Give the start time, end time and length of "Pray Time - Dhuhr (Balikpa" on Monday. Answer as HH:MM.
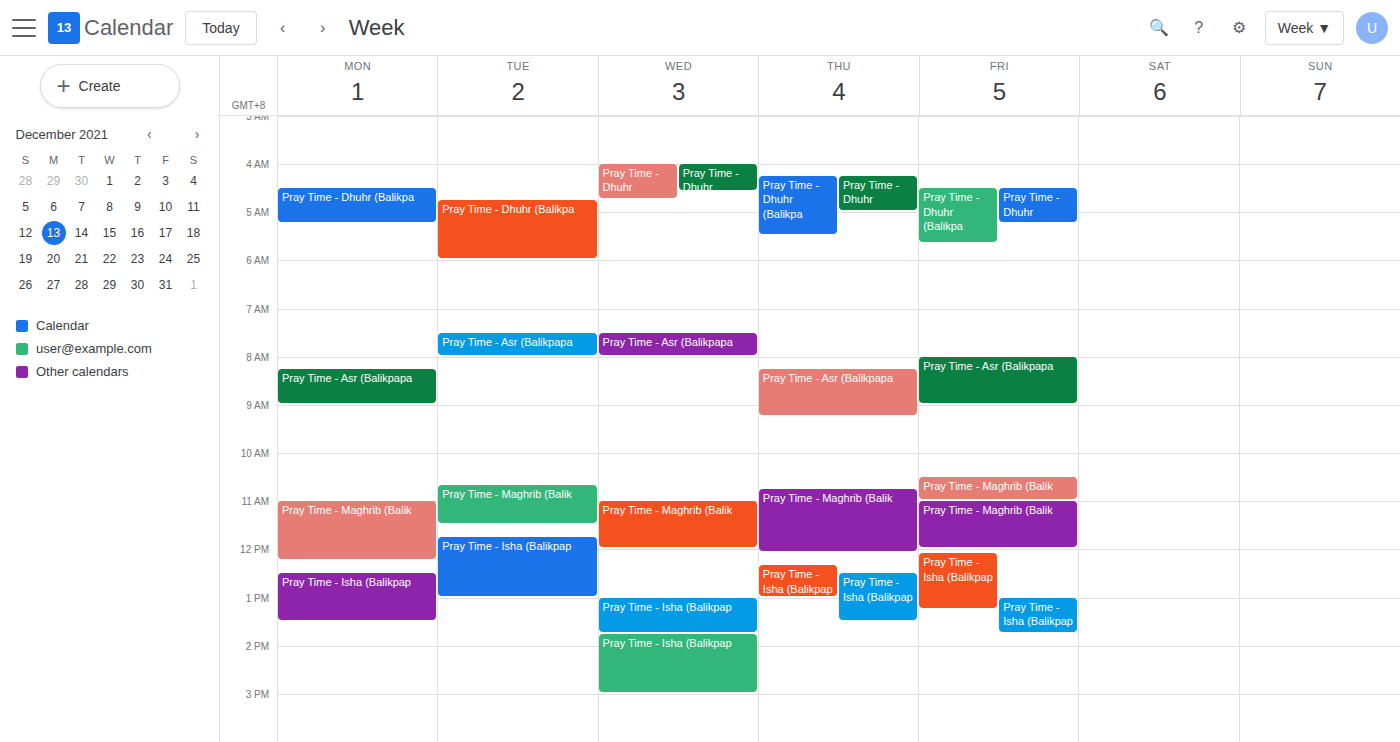
04:30 to 05:15, 45 minutes